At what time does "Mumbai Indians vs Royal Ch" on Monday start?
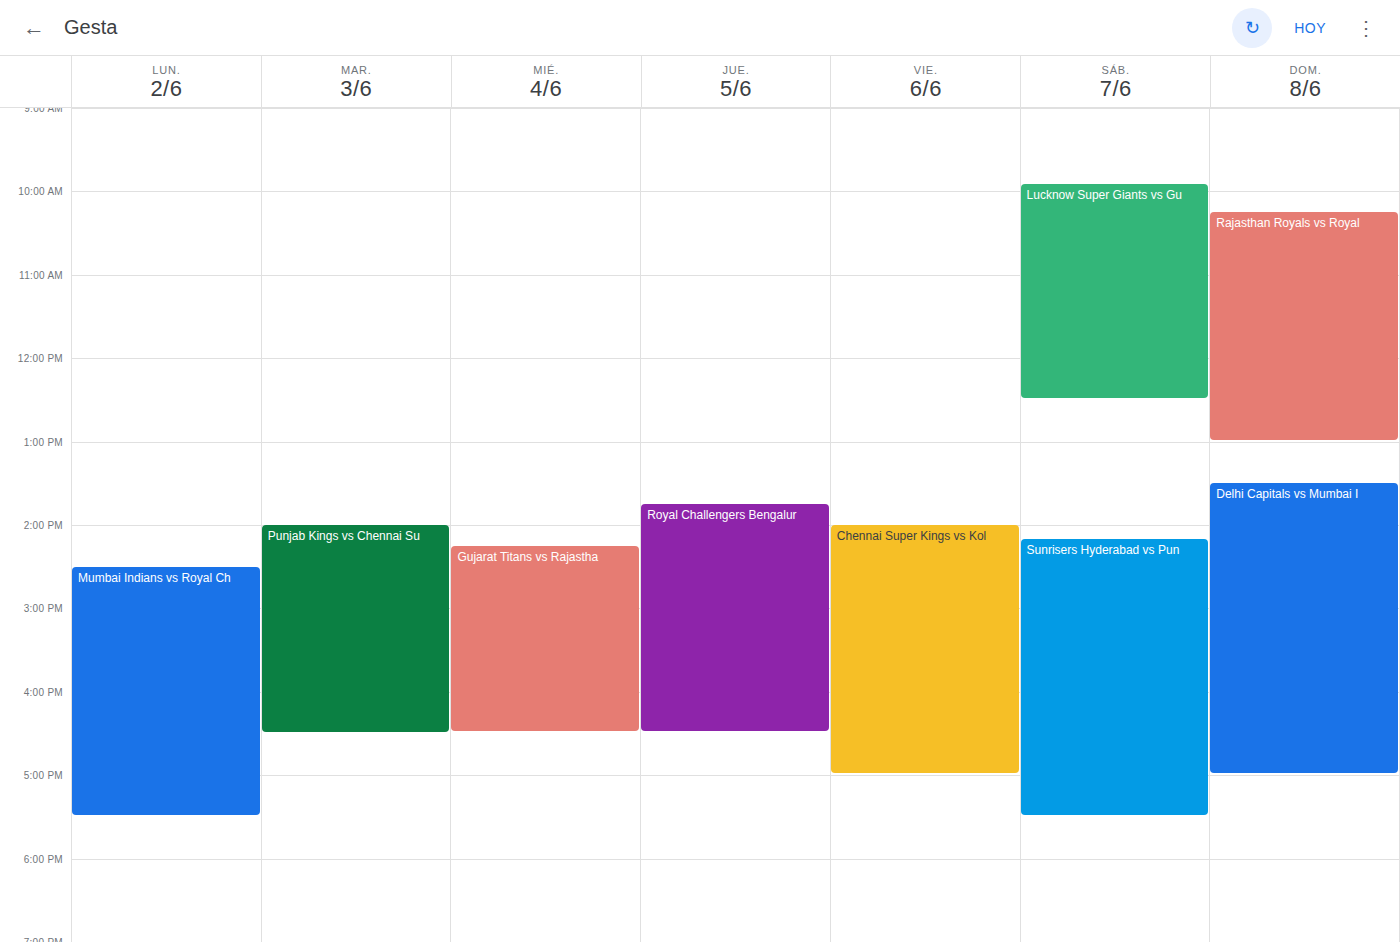
2:30 PM